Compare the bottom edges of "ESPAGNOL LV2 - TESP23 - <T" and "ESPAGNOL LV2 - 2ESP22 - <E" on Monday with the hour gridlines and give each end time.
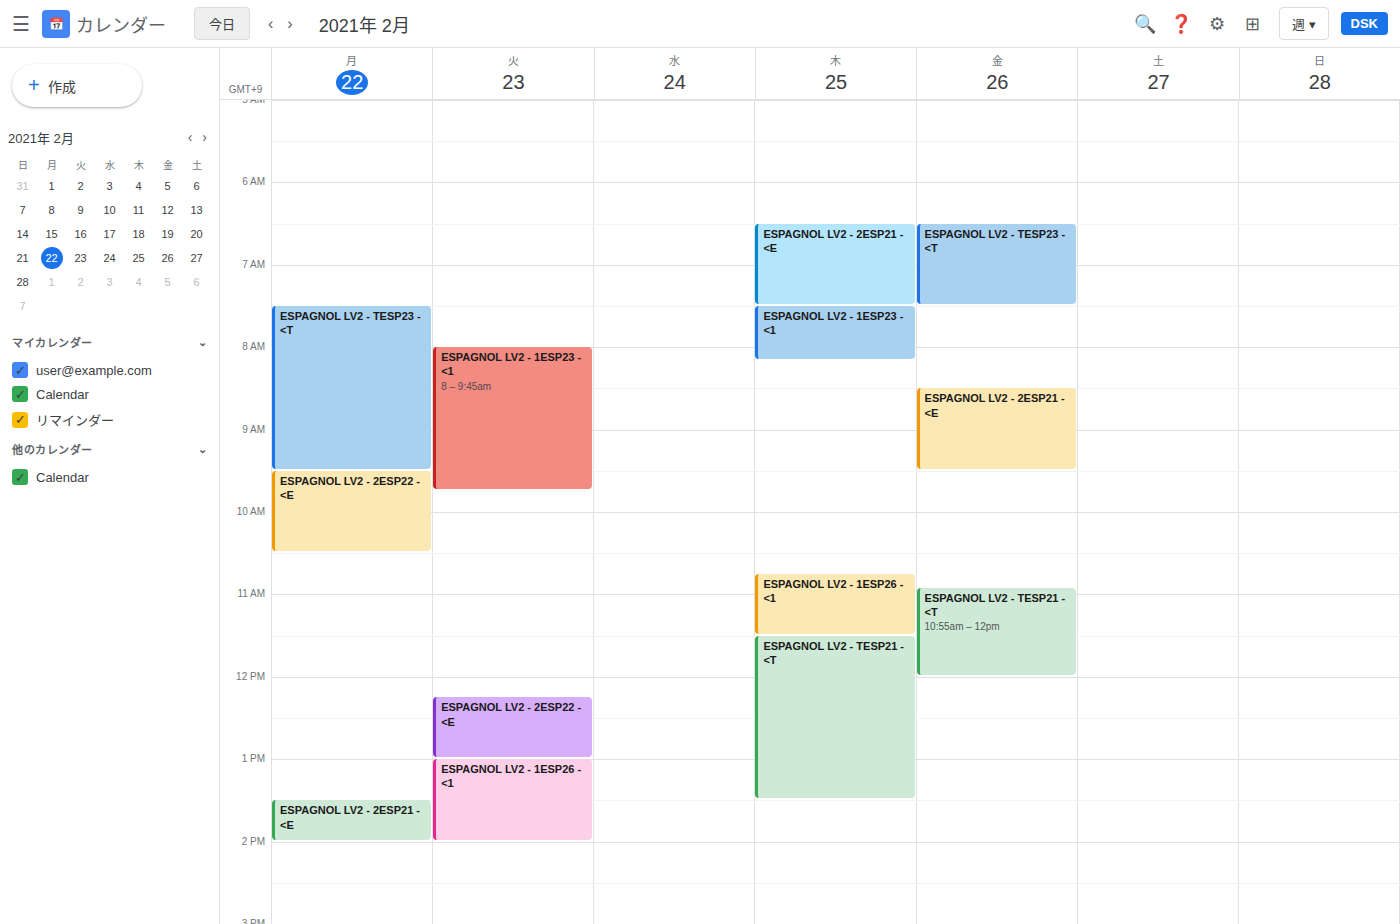
"ESPAGNOL LV2 - TESP23 - <T": 9:30 AM, halfway between the 9 AM and 10 AM lines. "ESPAGNOL LV2 - 2ESP22 - <E": 10:30 AM, halfway between the 10 AM and 11 AM lines.